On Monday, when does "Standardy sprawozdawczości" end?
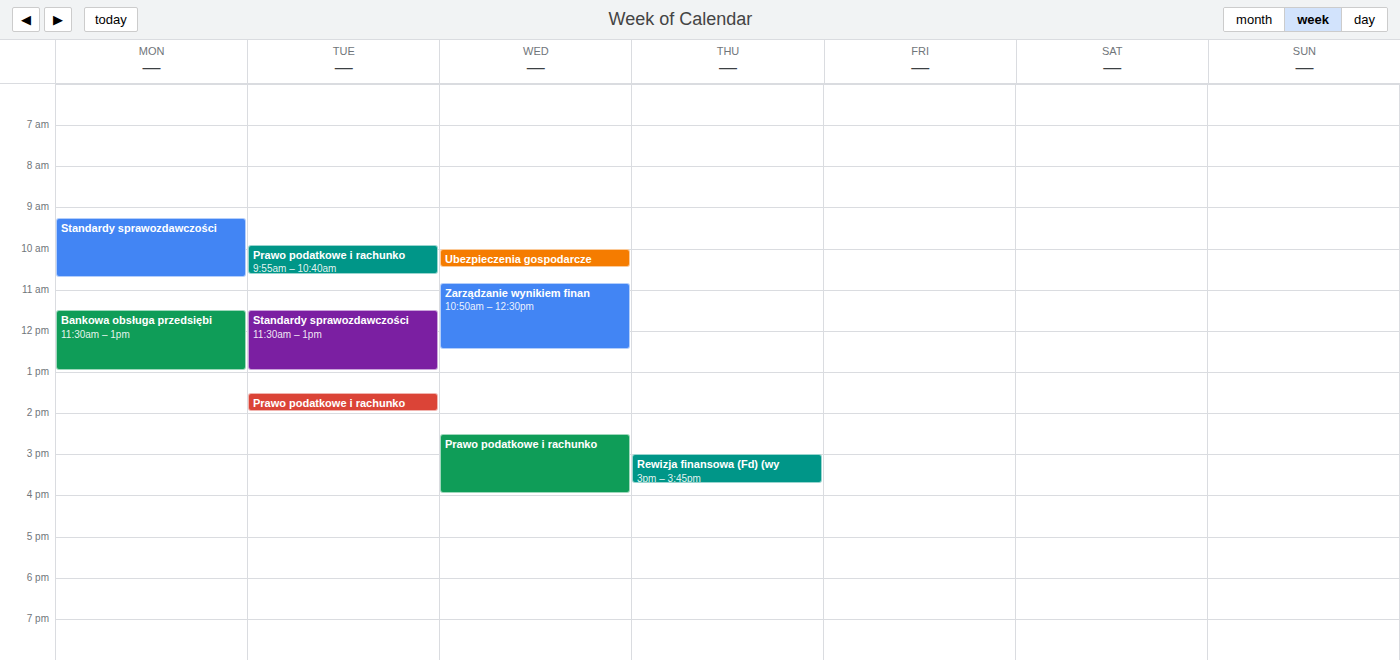
10:45 AM